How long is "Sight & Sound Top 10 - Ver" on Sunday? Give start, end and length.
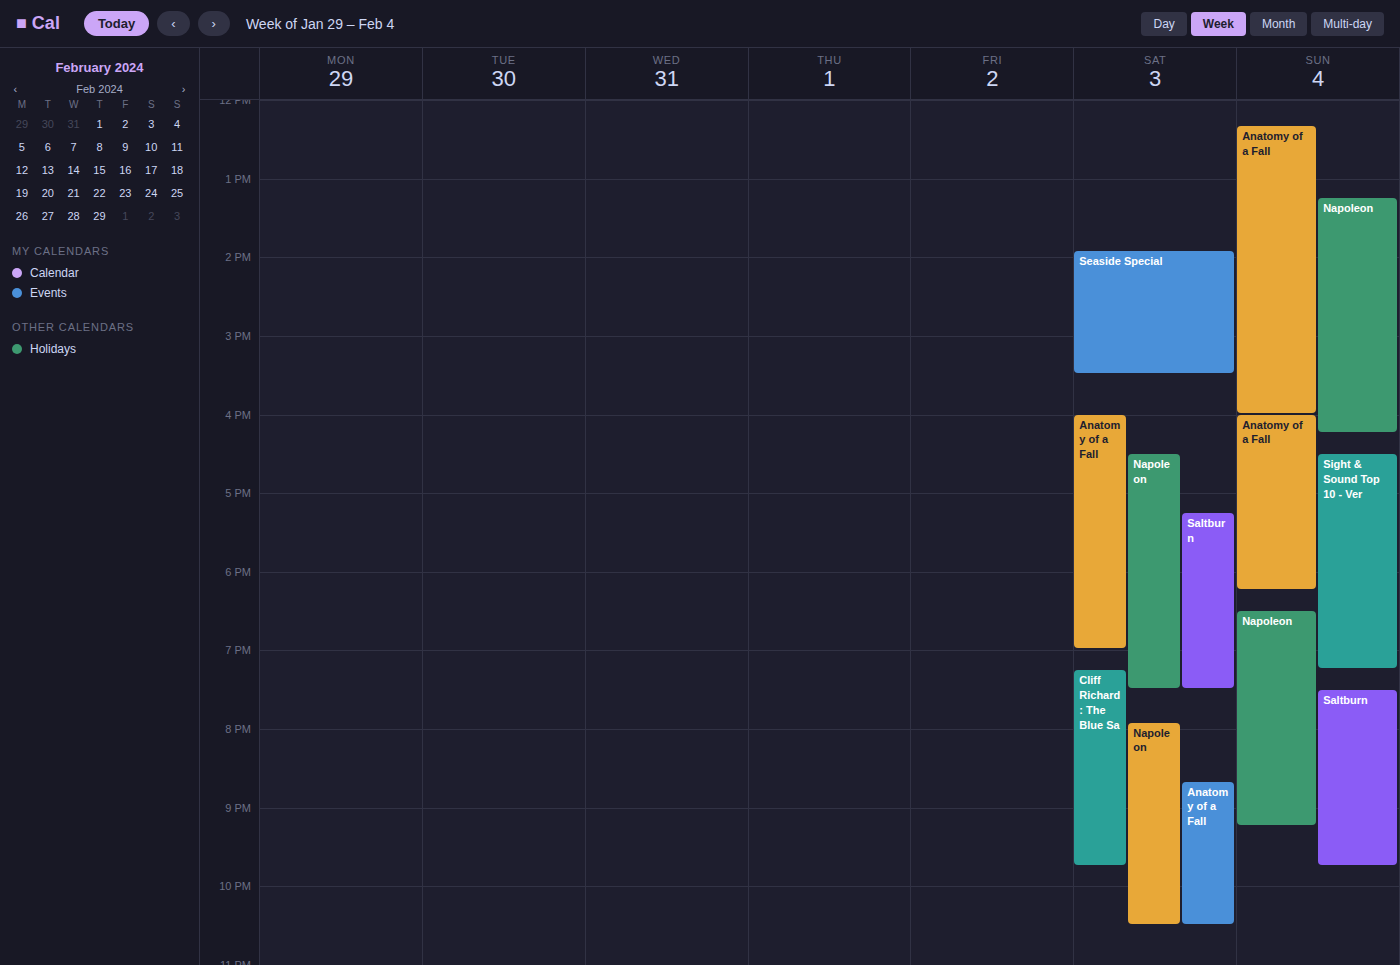
4:30 PM to 7:15 PM, 2 hours 45 minutes